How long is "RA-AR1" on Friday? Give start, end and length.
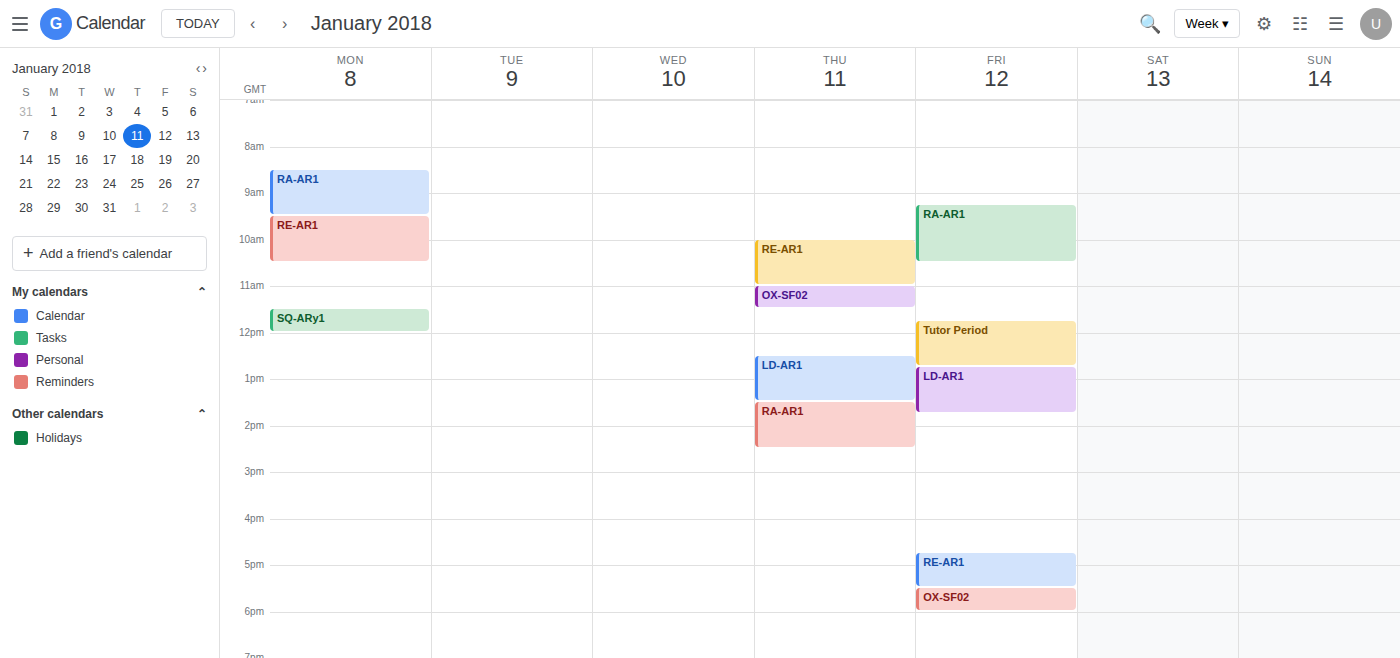
9:15 AM to 10:30 AM, 1 hour 15 minutes